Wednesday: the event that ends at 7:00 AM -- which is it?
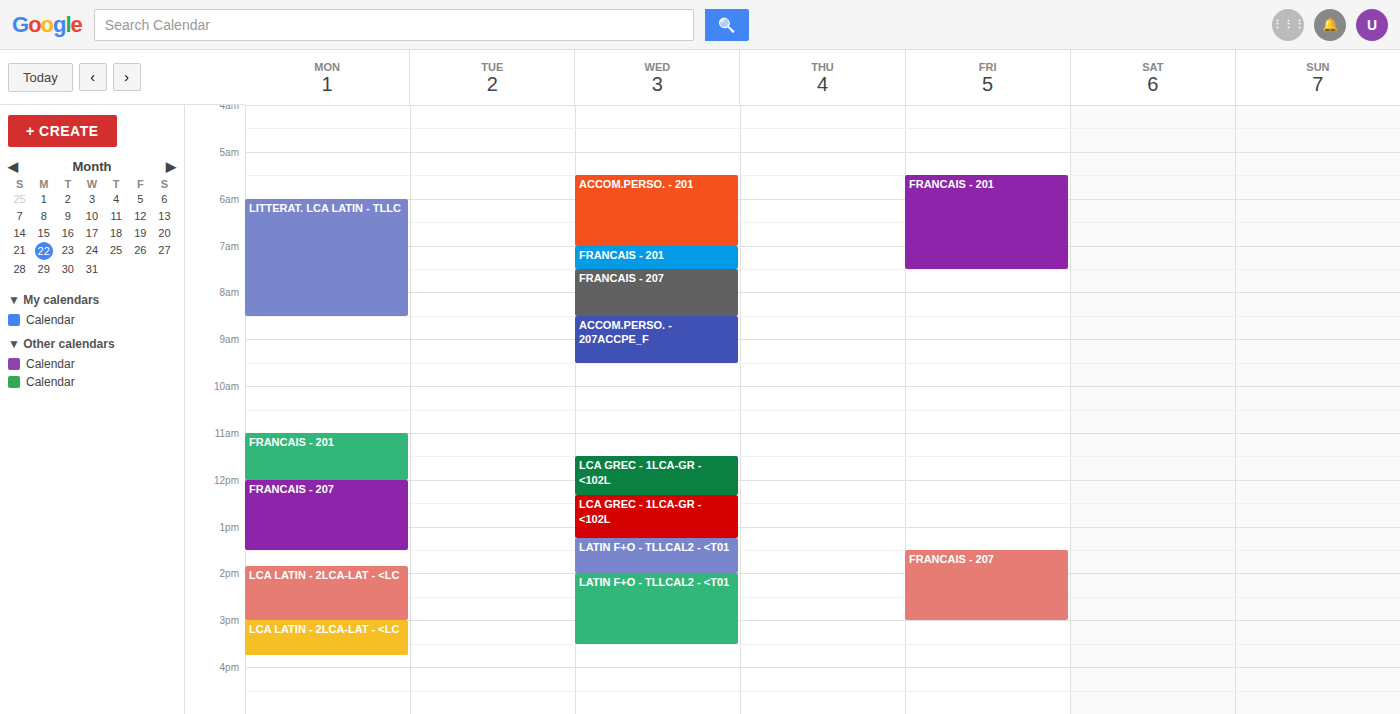
"ACCOM.PERSO. - 201"